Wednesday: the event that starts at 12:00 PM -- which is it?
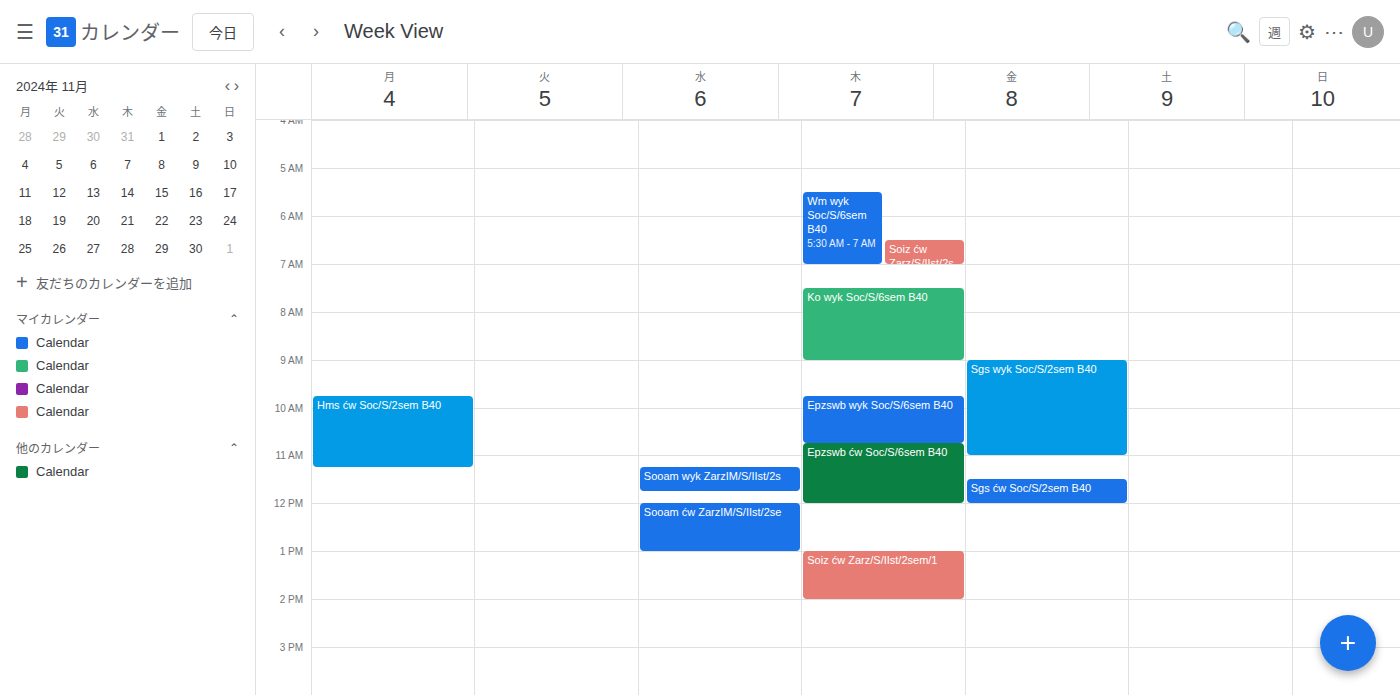
"Sooam ćw ZarzIM/S/IIst/2se"